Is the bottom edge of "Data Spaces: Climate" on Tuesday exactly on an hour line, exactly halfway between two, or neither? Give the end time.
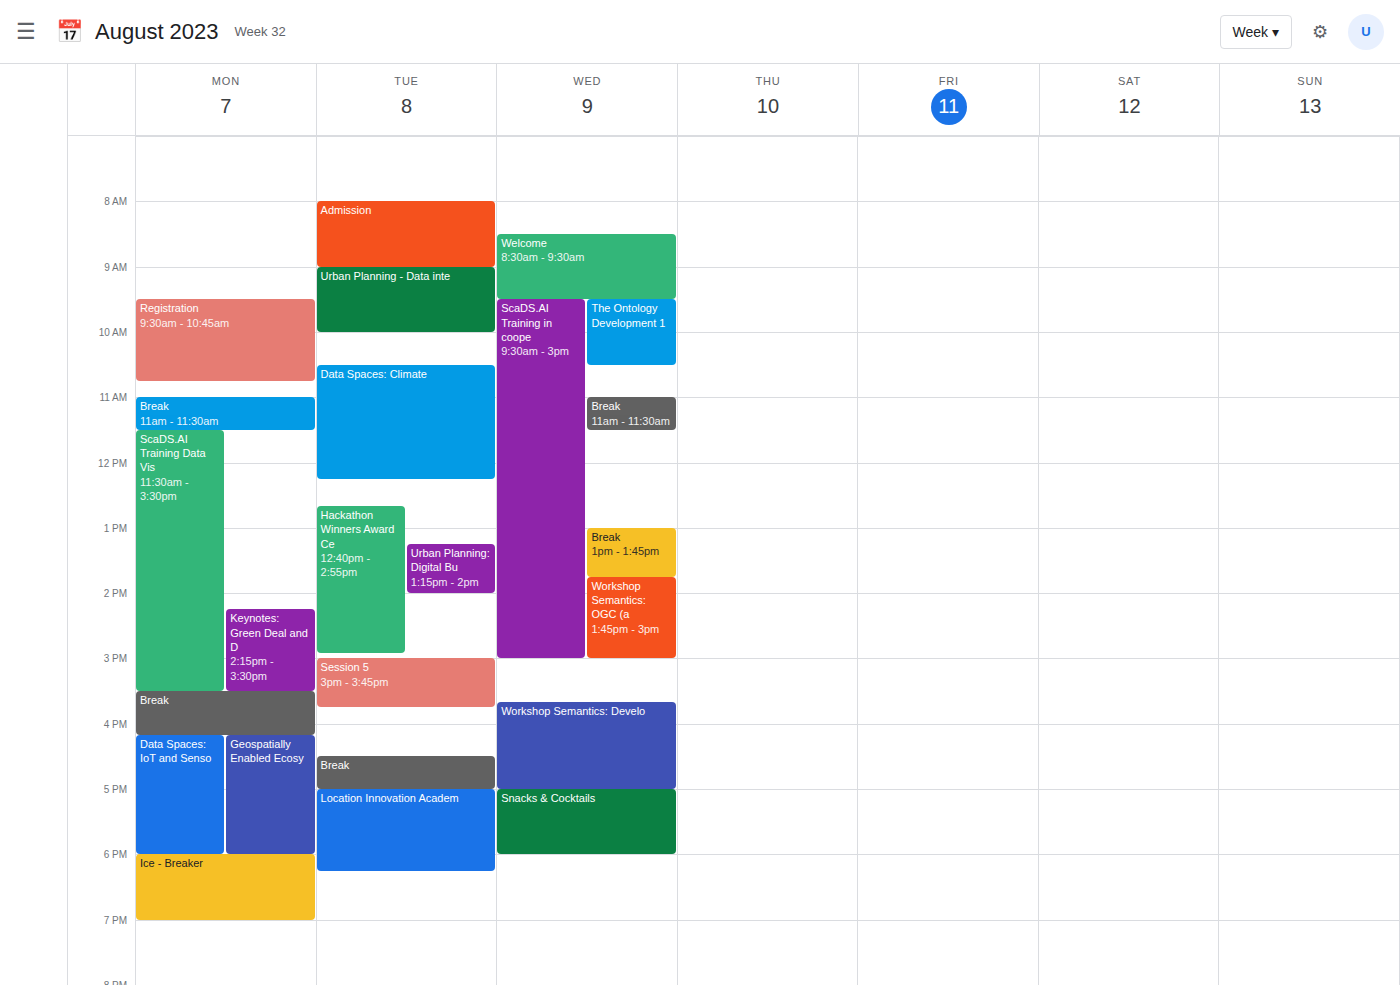
12:15 PM -- neither: a quarter of the way from the 12 PM line to the 1 PM line.